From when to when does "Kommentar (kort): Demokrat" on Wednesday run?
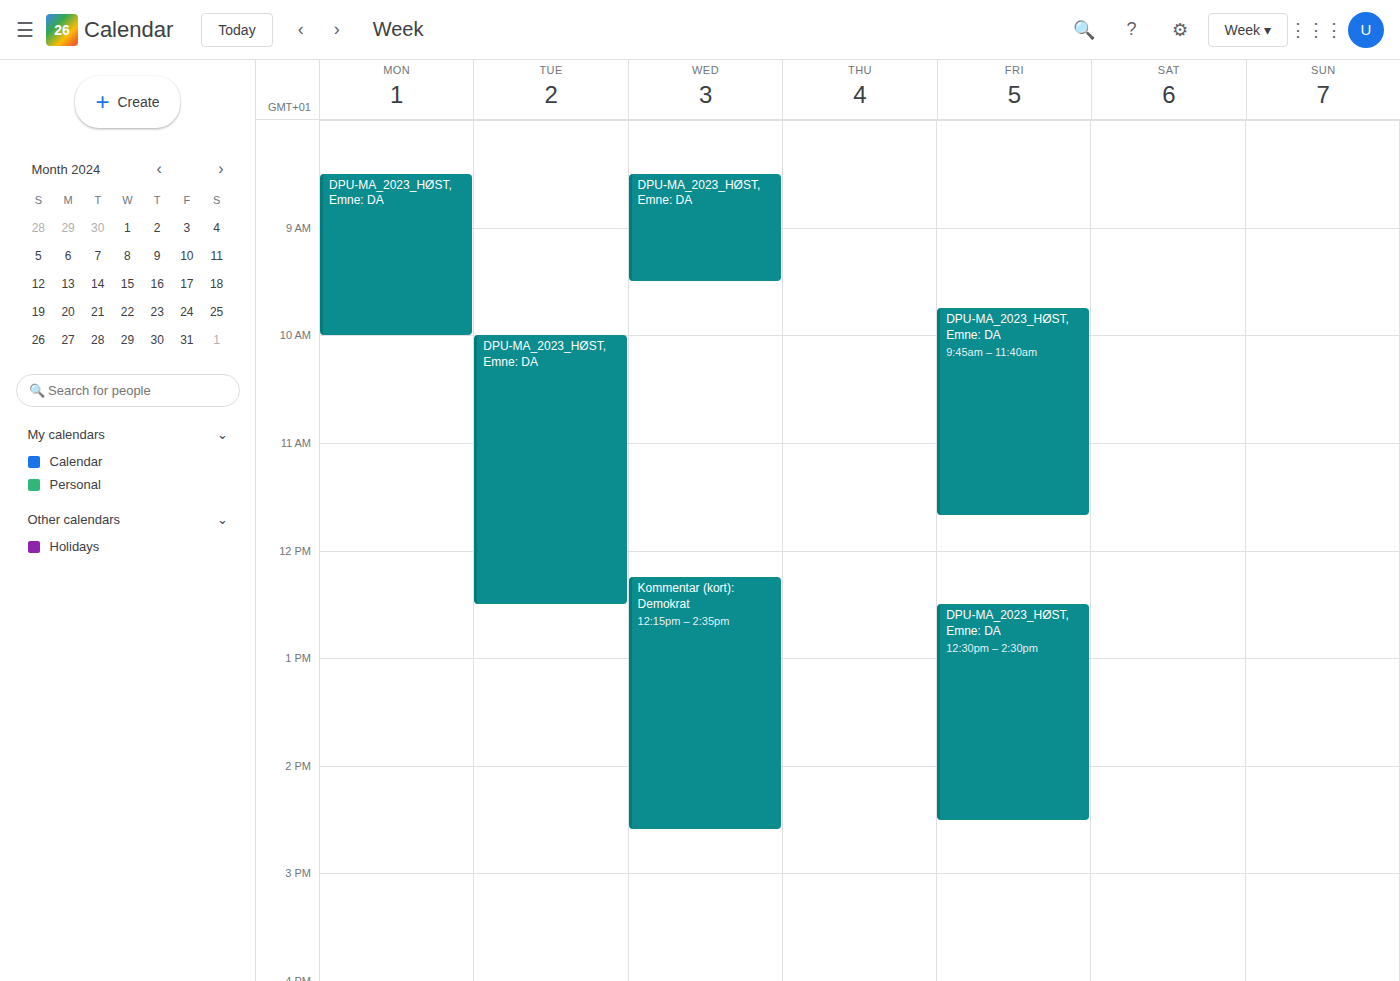
12:15 to 14:35